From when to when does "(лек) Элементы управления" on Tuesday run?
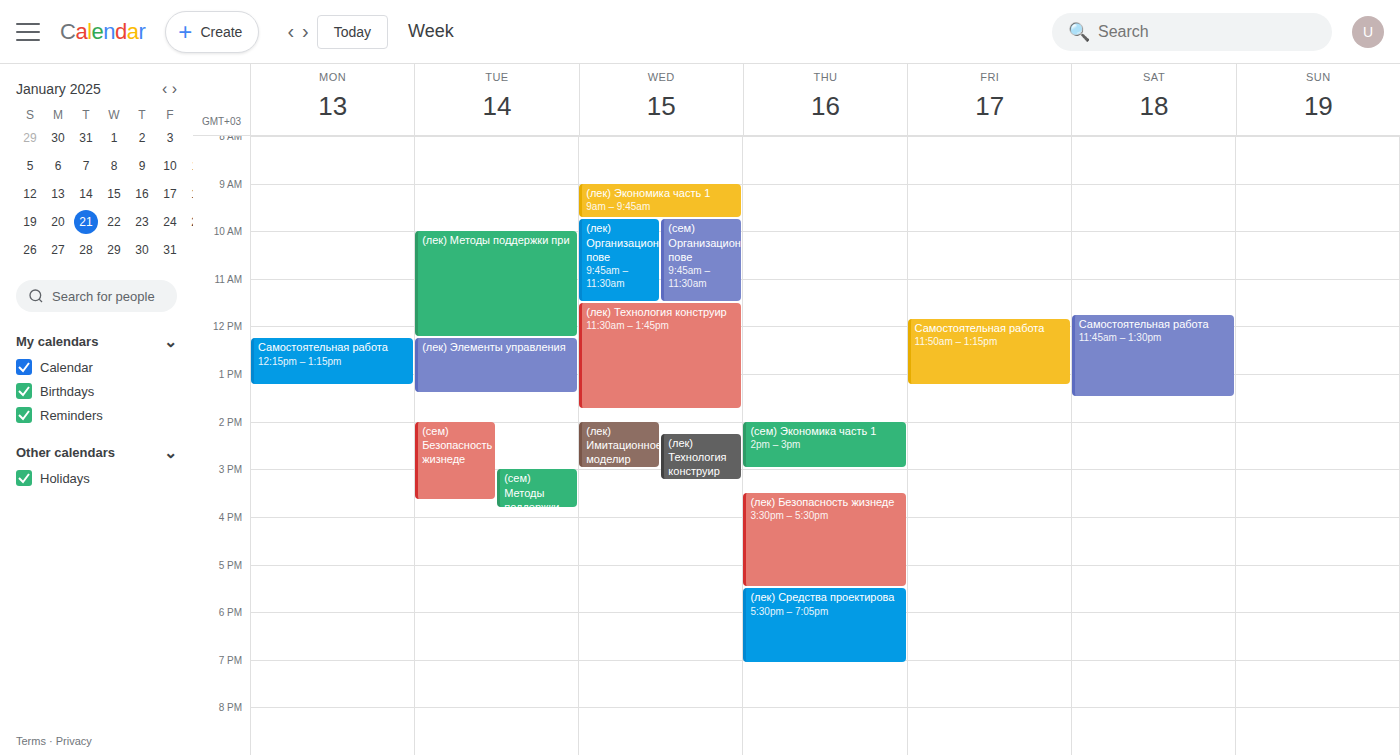
12:15 PM to 1:25 PM